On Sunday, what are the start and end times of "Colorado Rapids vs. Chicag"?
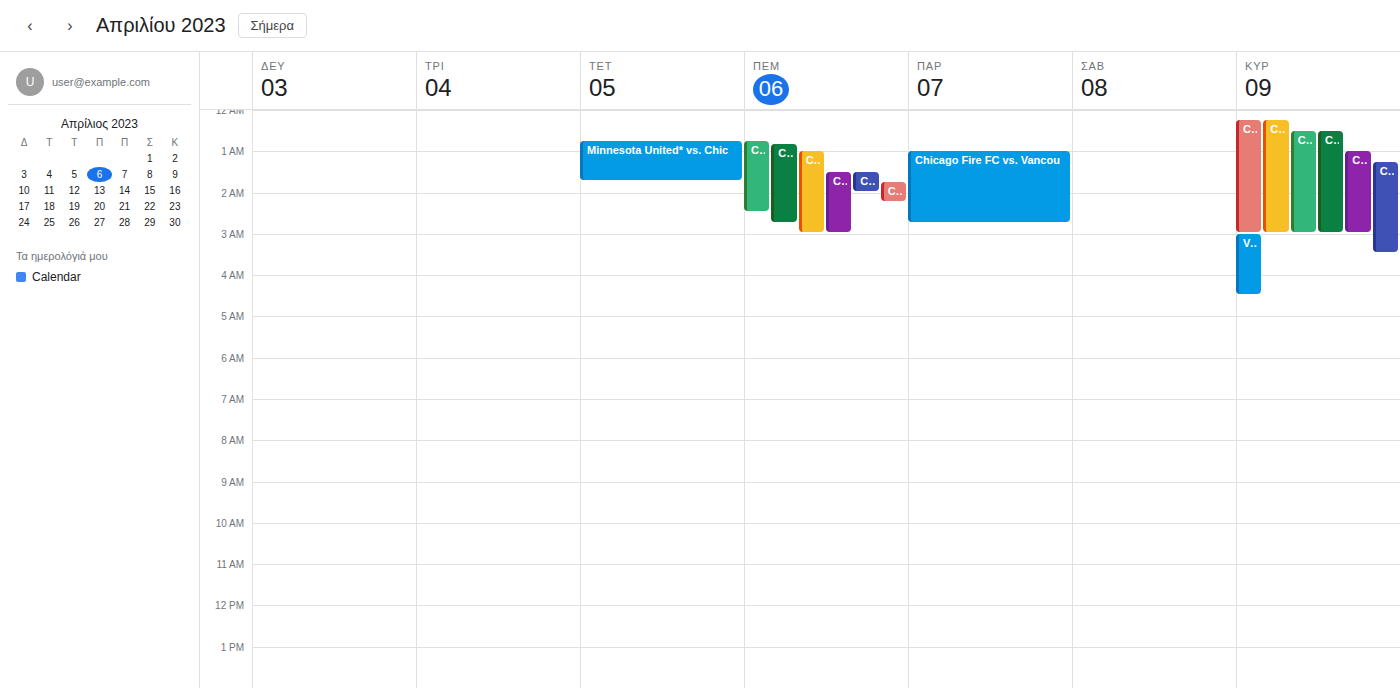
1:15 AM to 3:30 AM